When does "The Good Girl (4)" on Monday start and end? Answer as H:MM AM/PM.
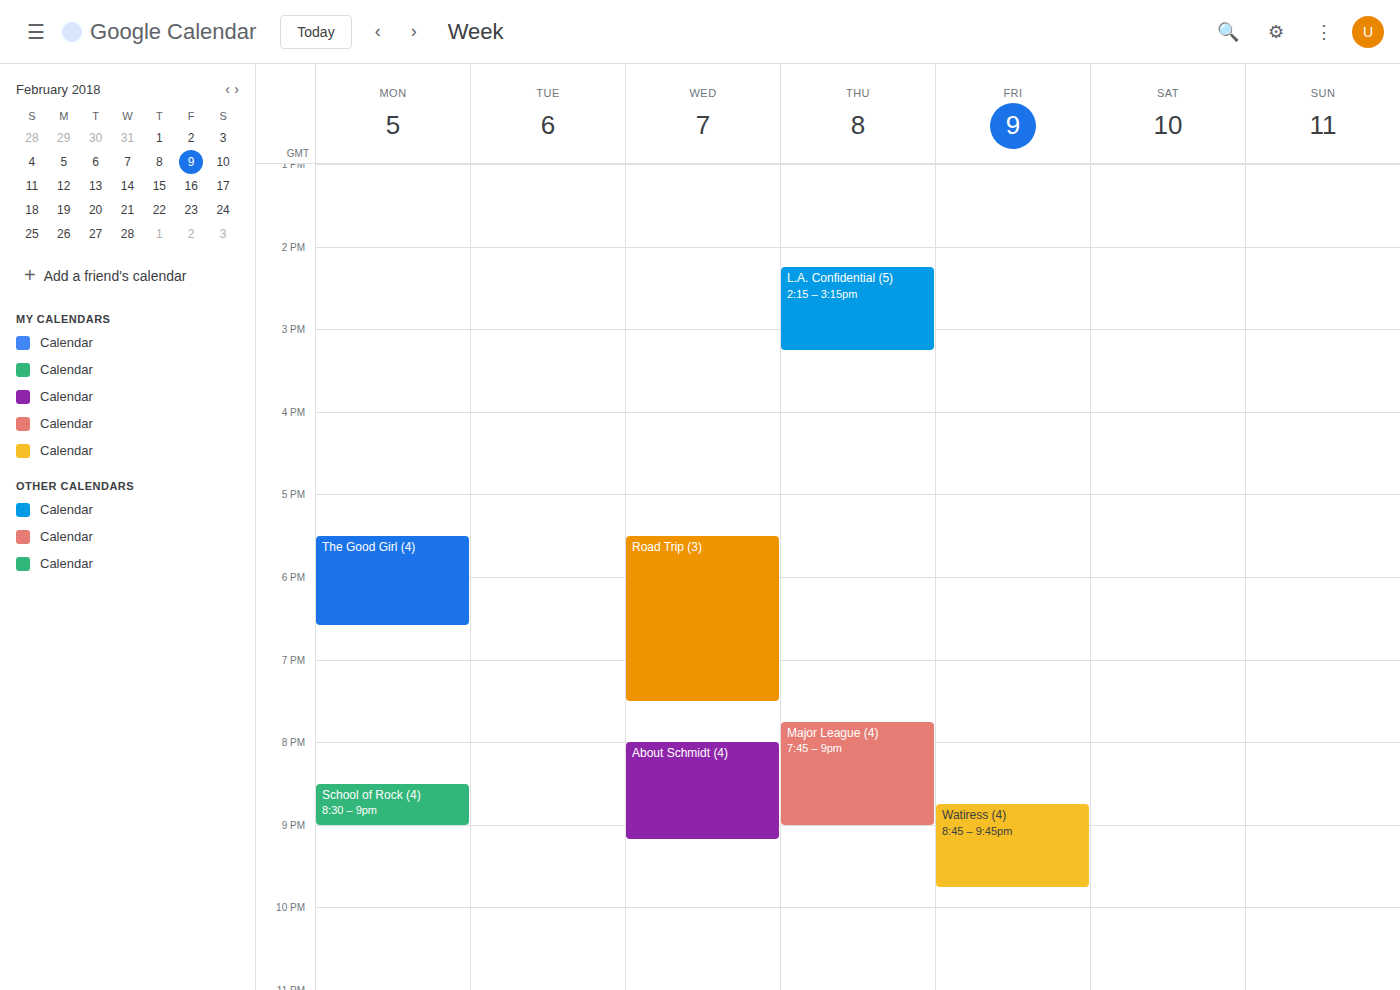
5:30 PM to 6:35 PM